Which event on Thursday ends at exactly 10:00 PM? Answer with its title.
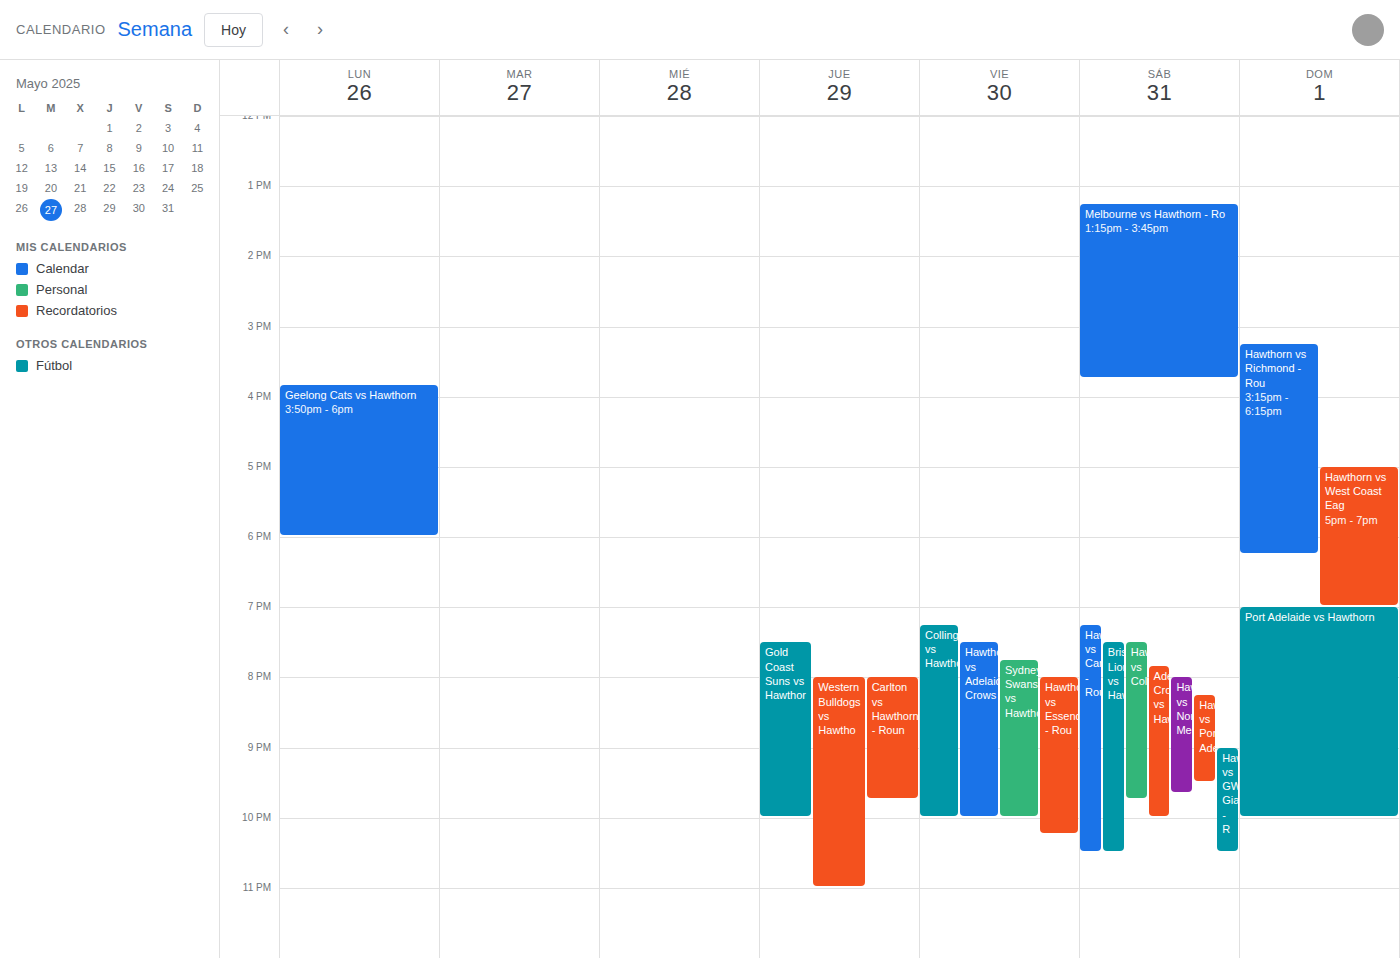
"Gold Coast Suns vs Hawthor"